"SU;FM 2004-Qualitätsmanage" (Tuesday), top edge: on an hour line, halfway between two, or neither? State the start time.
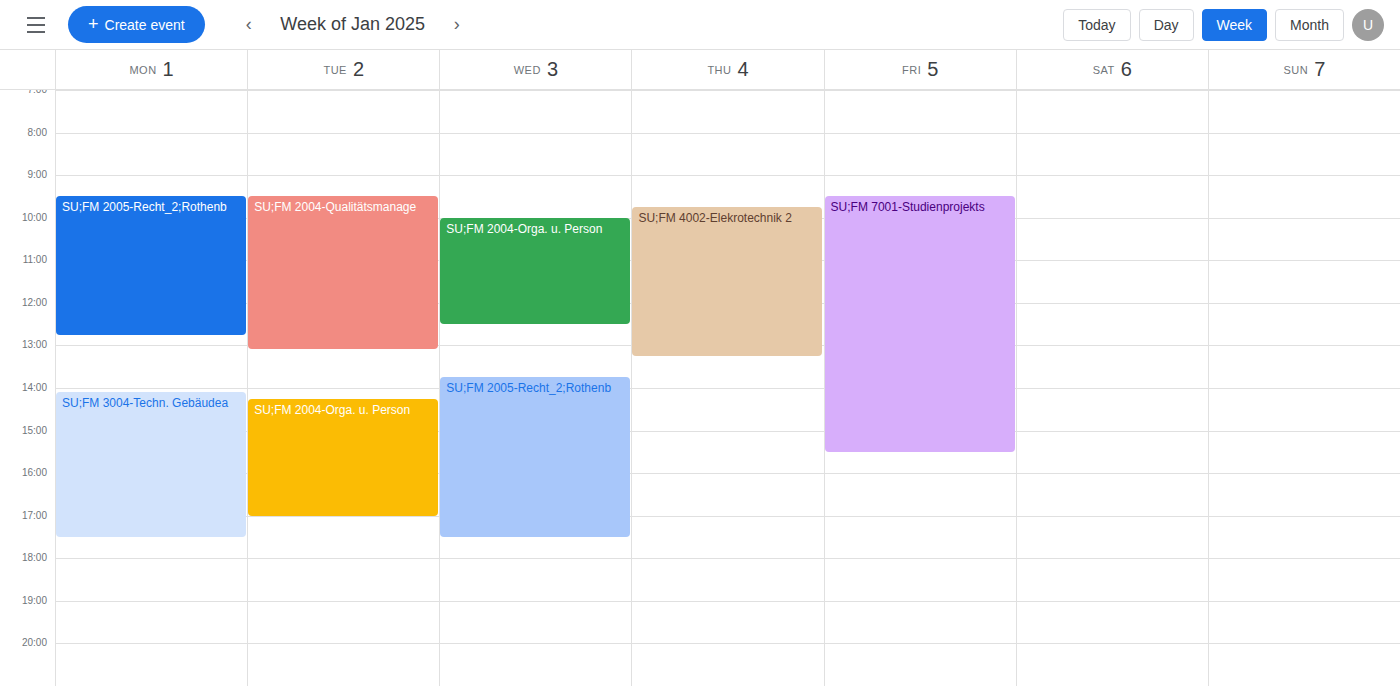
9:30 AM -- halfway between the 9 AM and 10 AM lines.